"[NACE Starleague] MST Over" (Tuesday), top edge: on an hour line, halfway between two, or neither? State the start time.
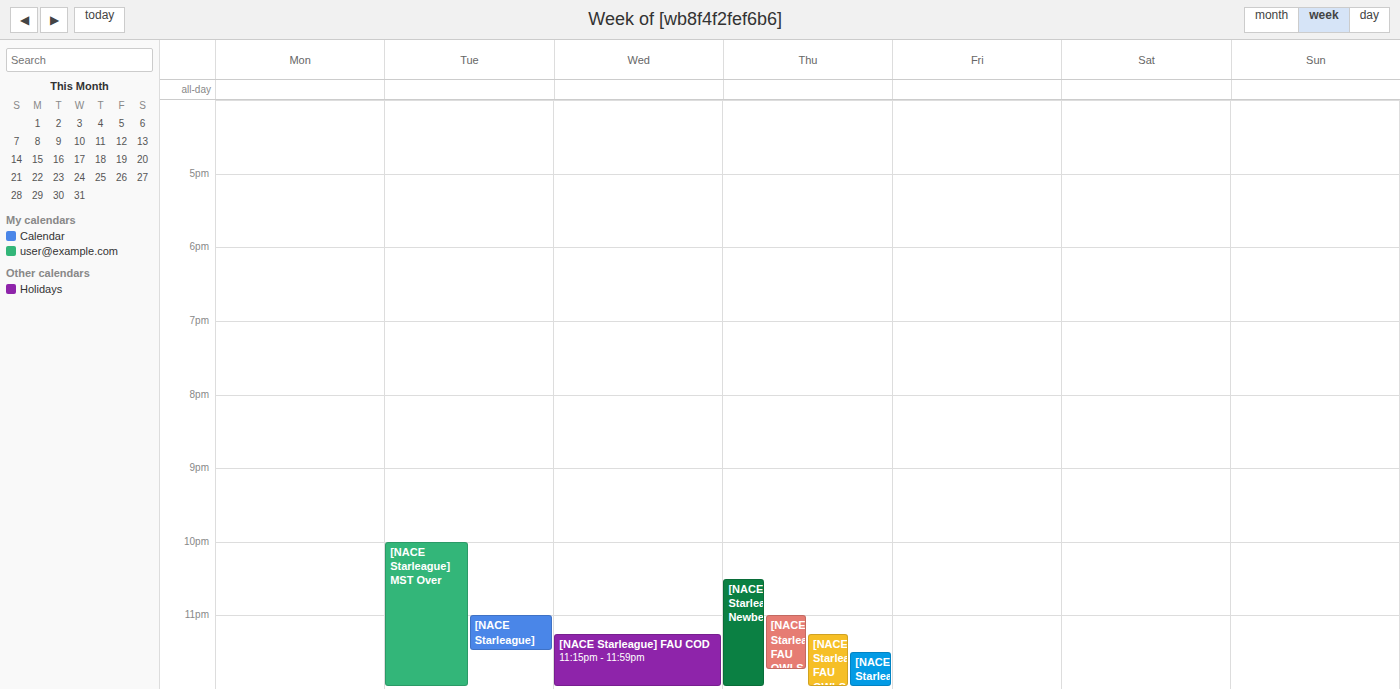
10:00 PM -- exactly on the 10 PM line.